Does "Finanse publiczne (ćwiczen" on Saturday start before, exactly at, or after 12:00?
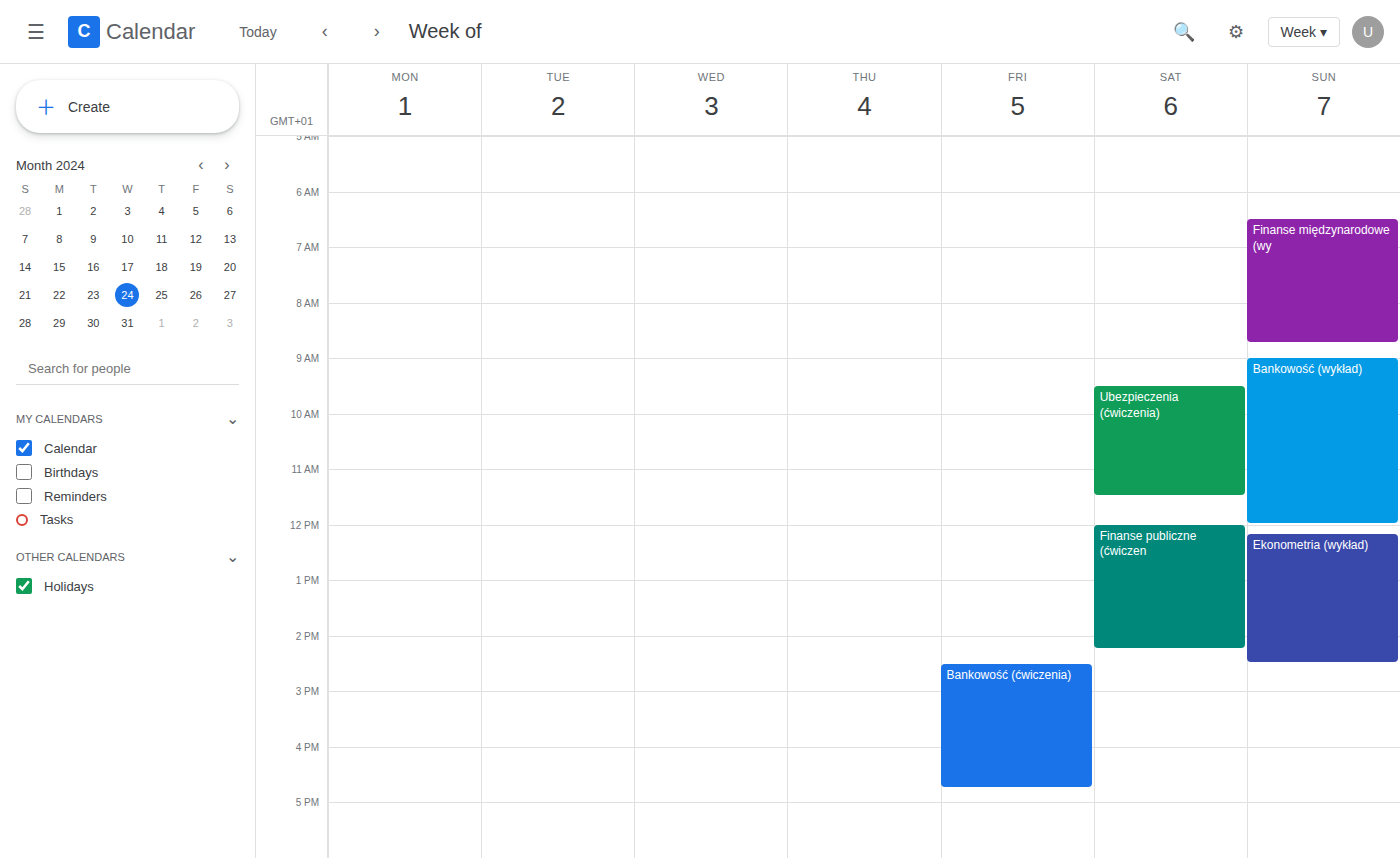
12:00 -- exactly at 12:00, on the 12:00 line.